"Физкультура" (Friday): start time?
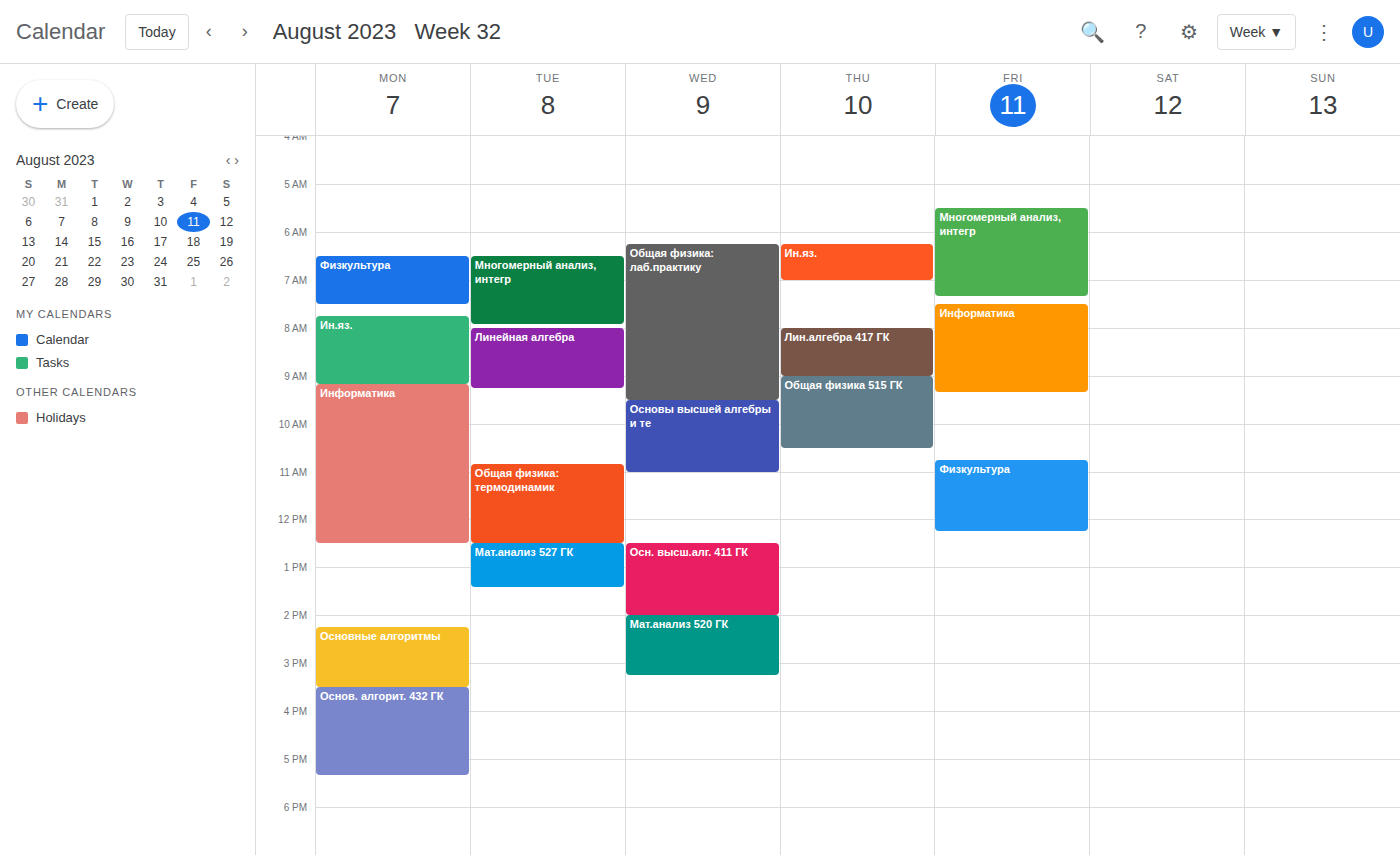
10:45 AM